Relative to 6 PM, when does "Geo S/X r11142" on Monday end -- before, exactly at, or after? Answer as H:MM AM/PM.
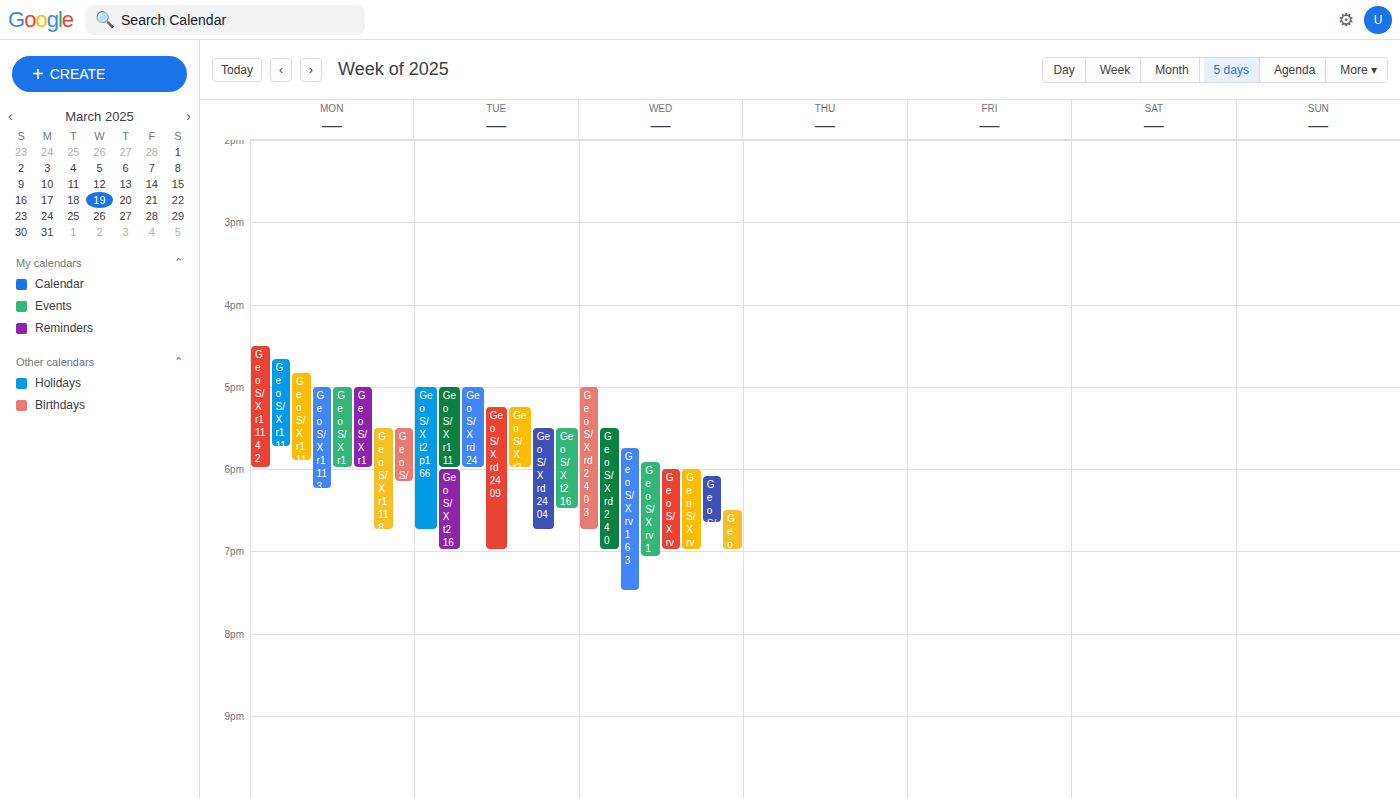
6:00 PM -- exactly at 6 PM, on the 6 PM line.